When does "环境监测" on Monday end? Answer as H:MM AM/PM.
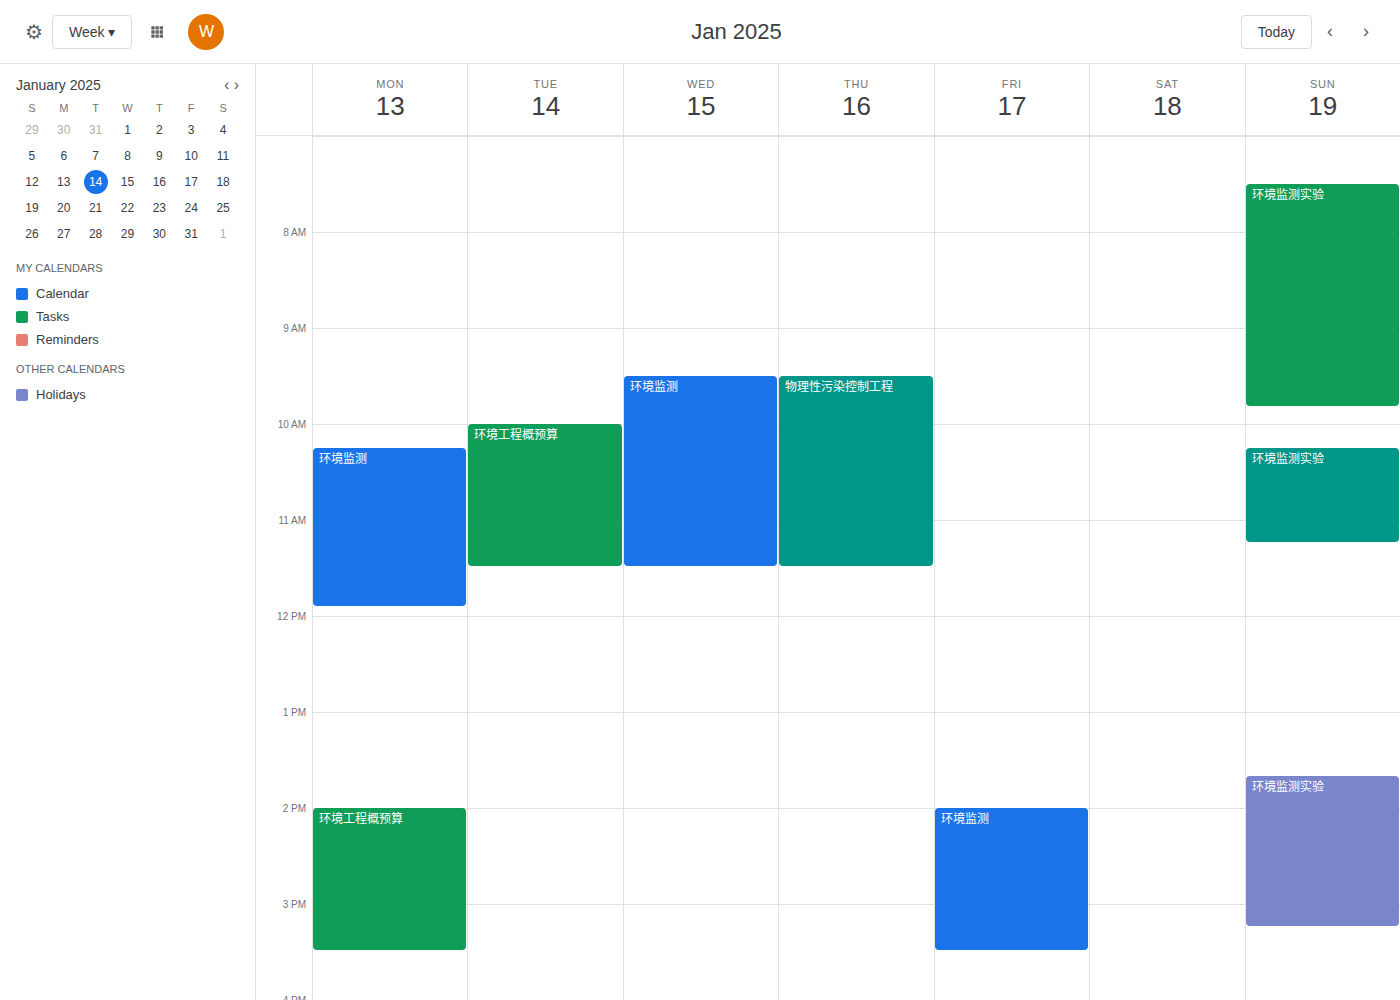
11:55 AM